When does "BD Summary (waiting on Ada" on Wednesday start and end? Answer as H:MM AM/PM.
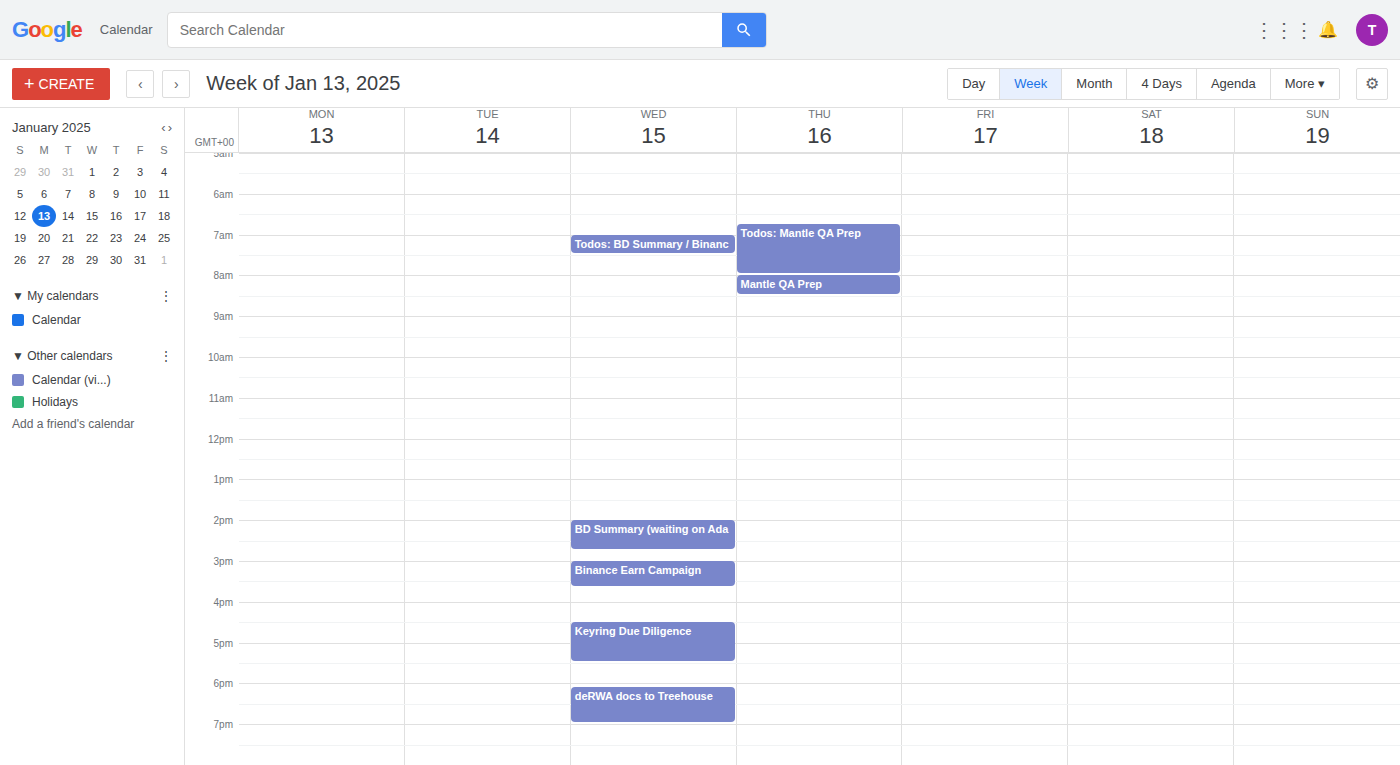
2:00 PM to 2:45 PM